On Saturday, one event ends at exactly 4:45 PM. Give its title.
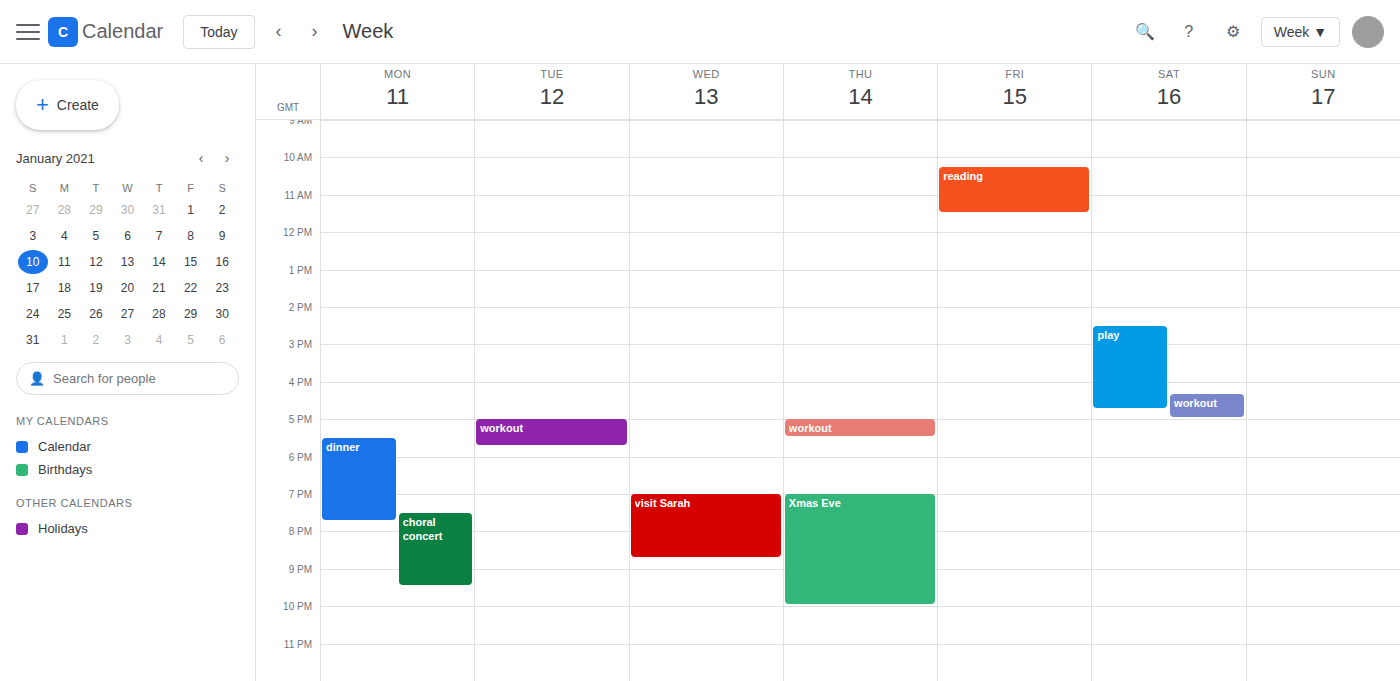
"play"